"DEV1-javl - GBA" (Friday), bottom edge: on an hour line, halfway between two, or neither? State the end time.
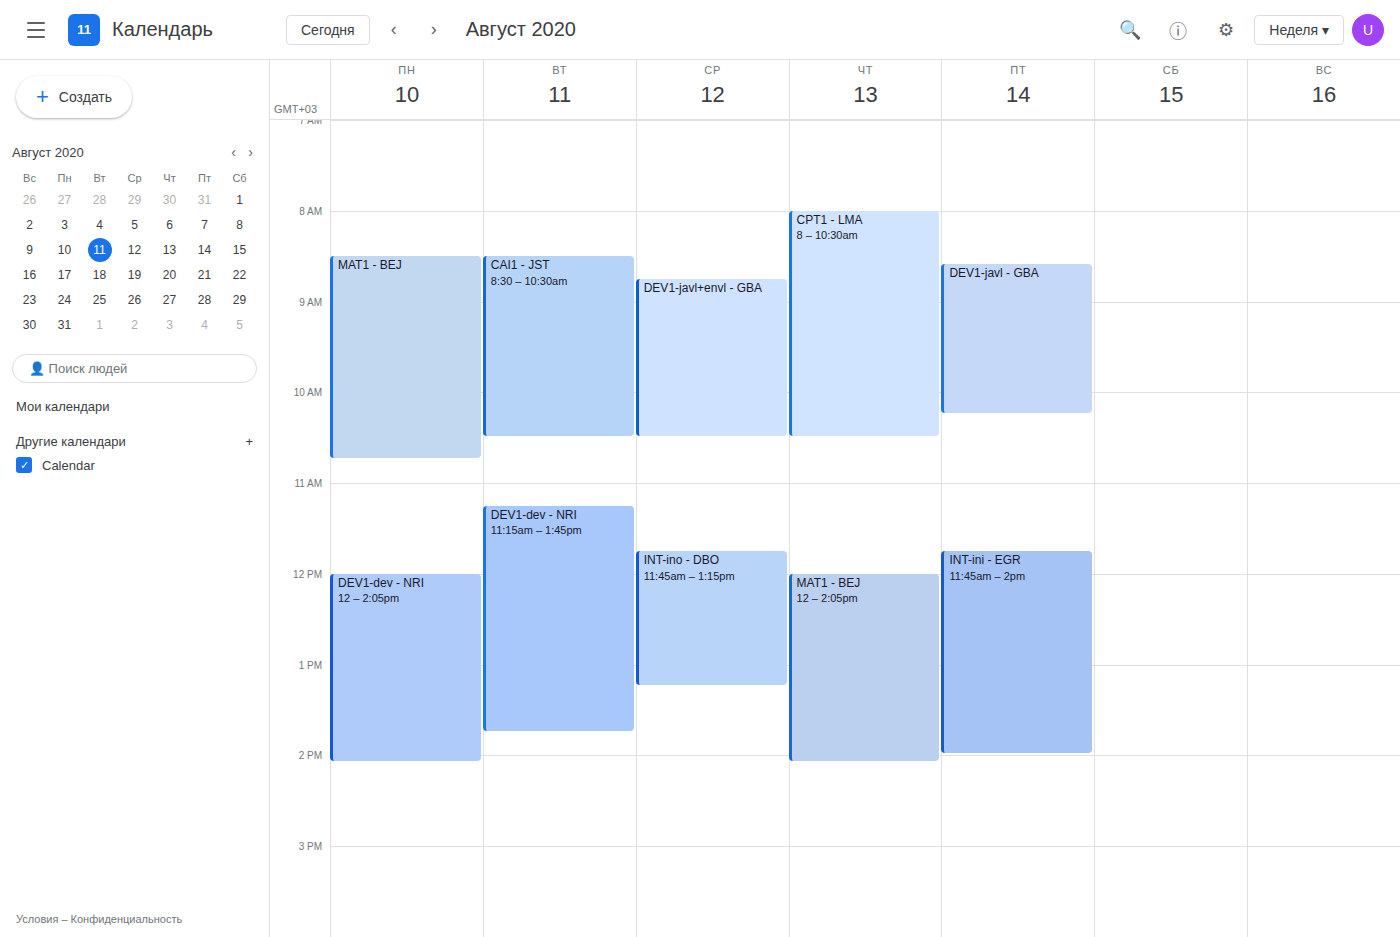
10:15 AM -- neither: a quarter of the way from the 10 AM line to the 11 AM line.